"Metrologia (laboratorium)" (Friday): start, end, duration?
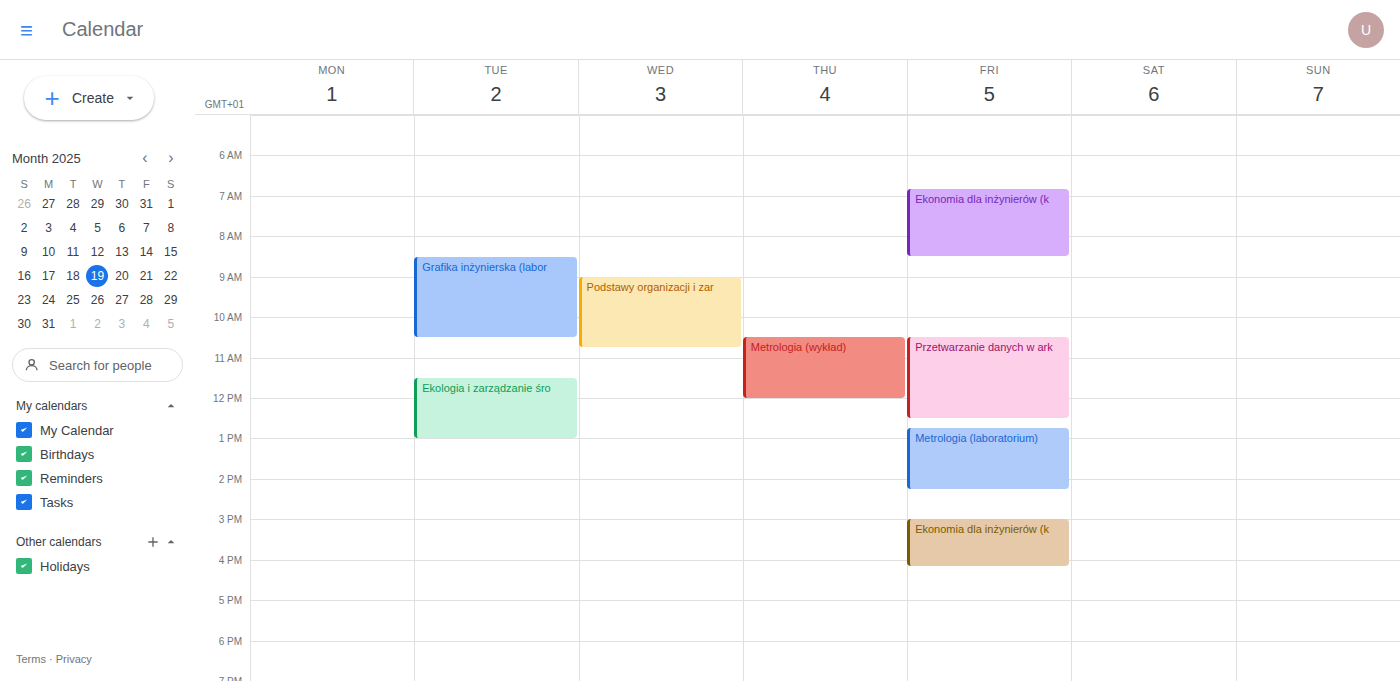
12:45 PM to 2:15 PM, 1 hour 30 minutes